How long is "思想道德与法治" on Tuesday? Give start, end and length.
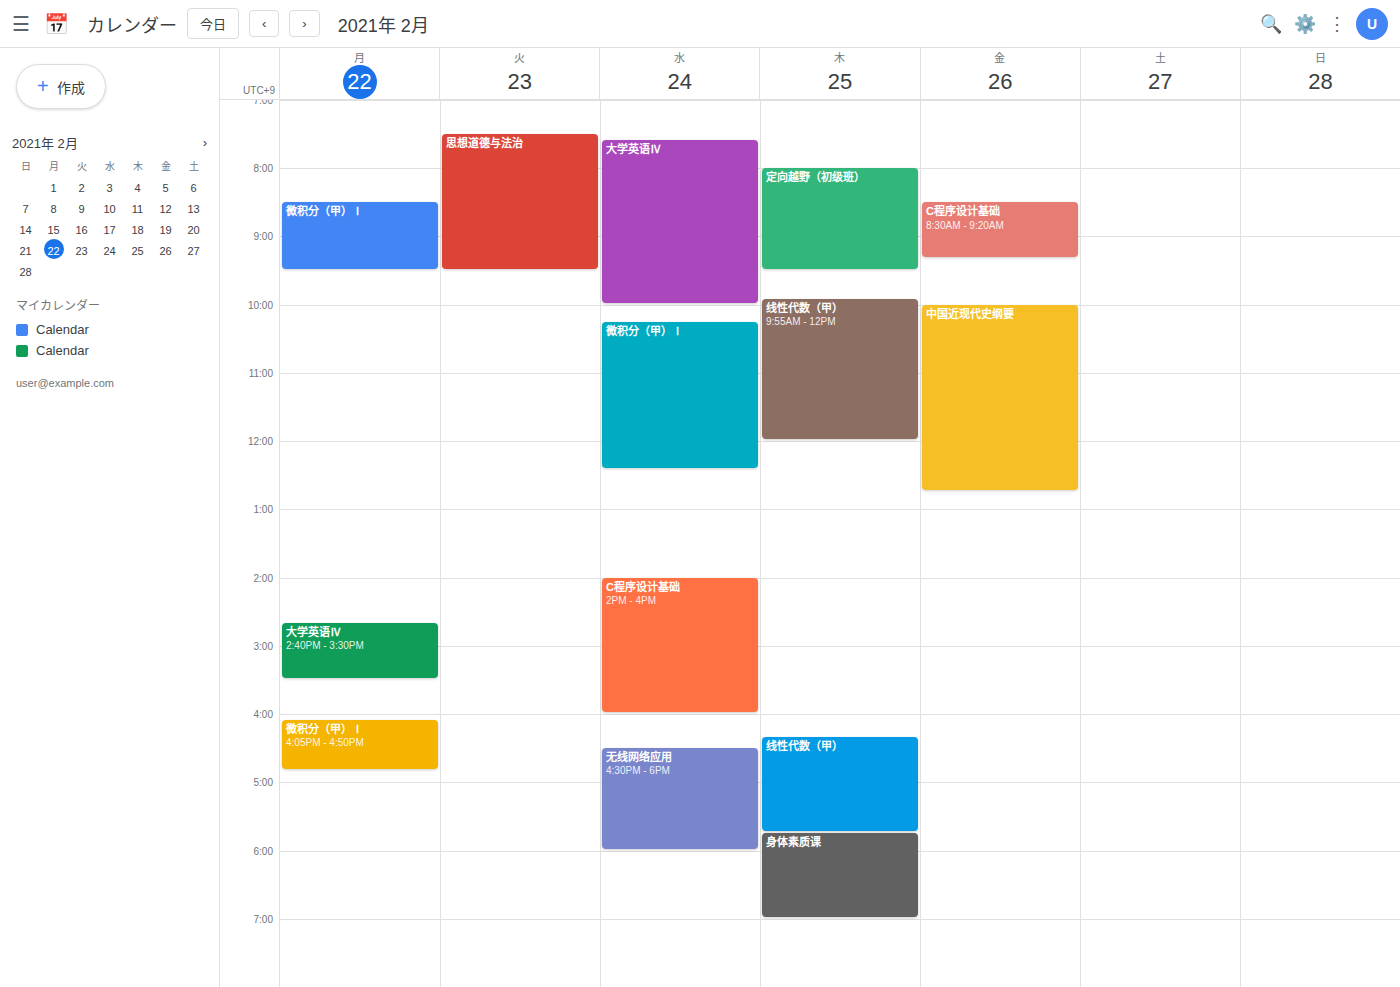
7:30 AM to 9:30 AM, 2 hours